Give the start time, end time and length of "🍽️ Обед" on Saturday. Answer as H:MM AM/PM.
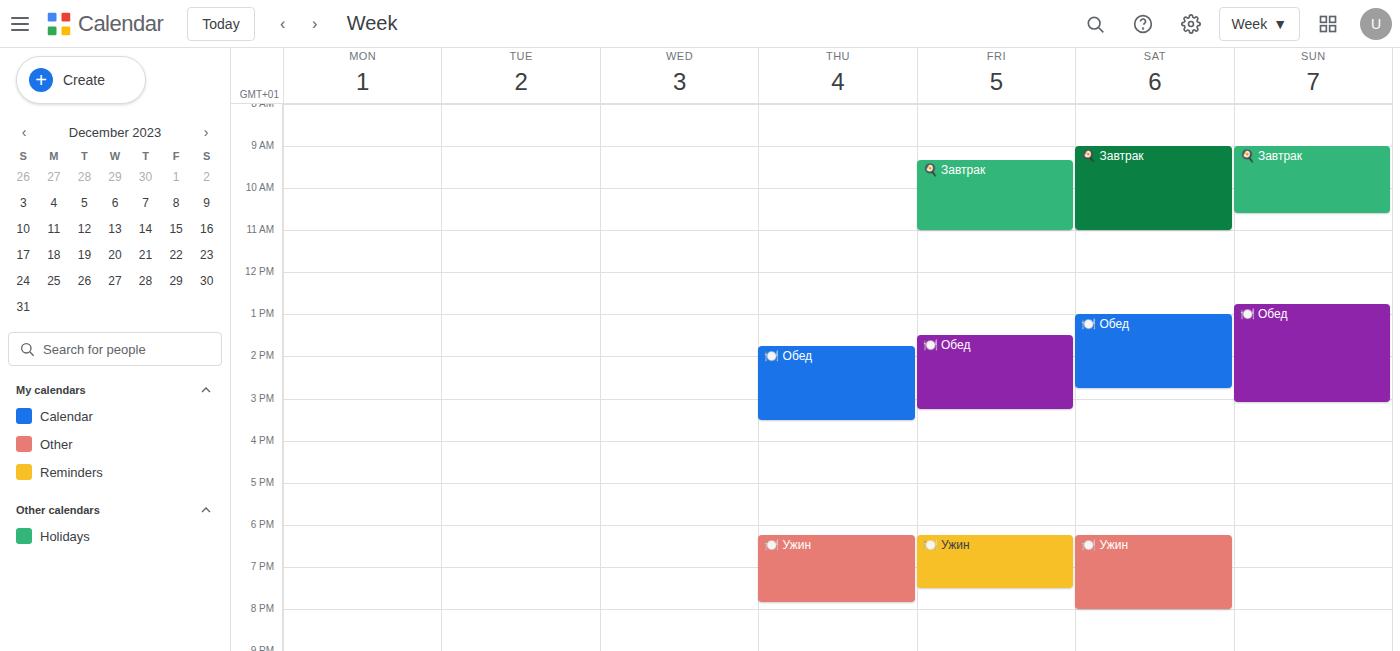
1:00 PM to 2:45 PM, 1 hour 45 minutes